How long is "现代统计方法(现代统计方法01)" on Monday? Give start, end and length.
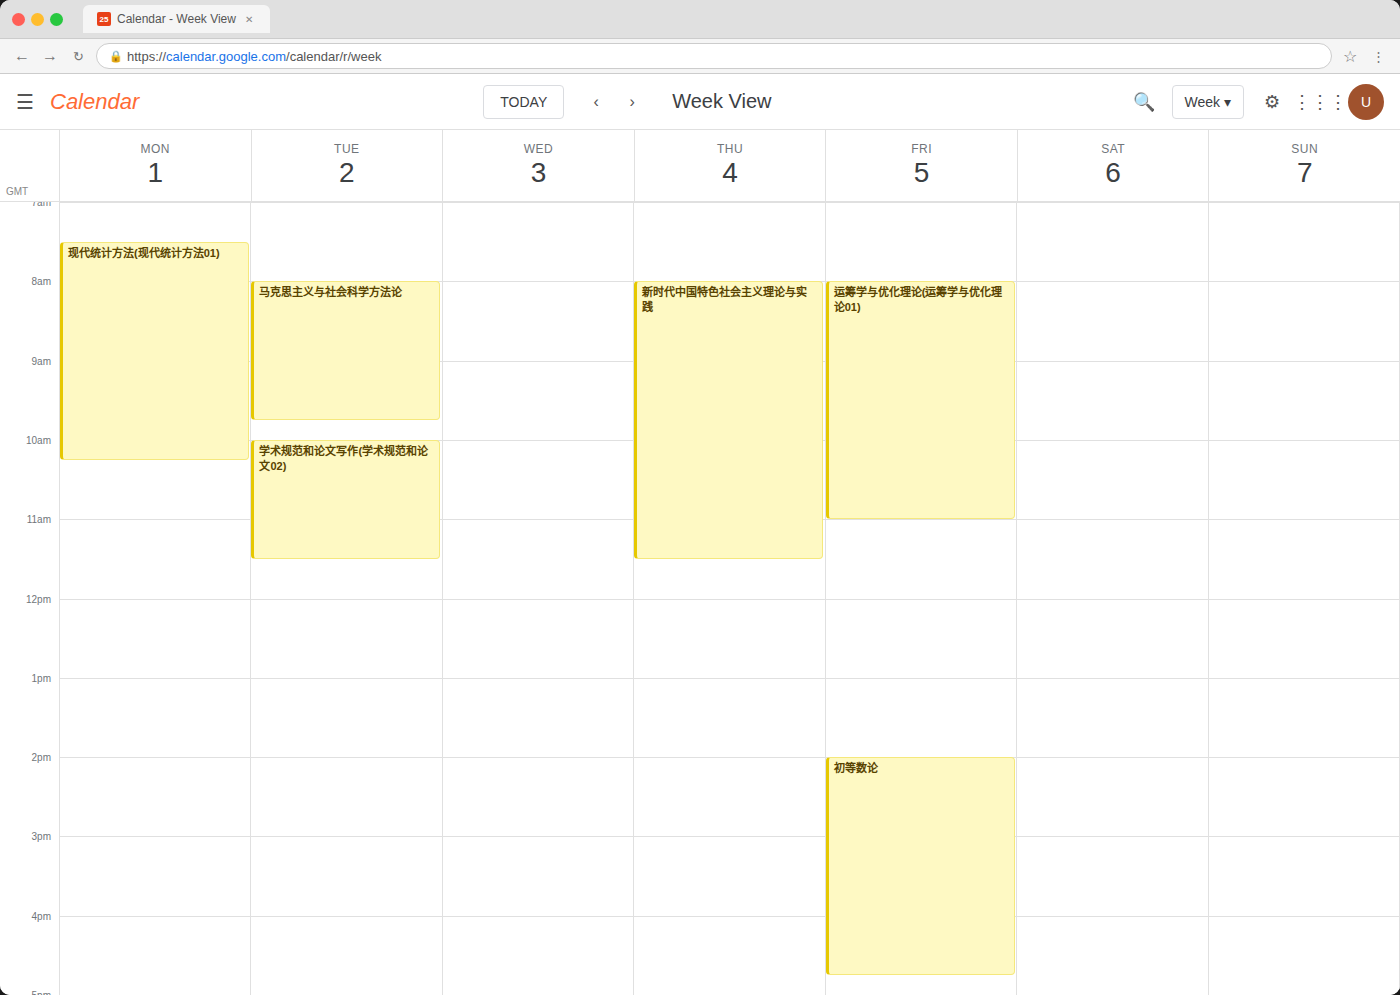
7:30 AM to 10:15 AM, 2 hours 45 minutes